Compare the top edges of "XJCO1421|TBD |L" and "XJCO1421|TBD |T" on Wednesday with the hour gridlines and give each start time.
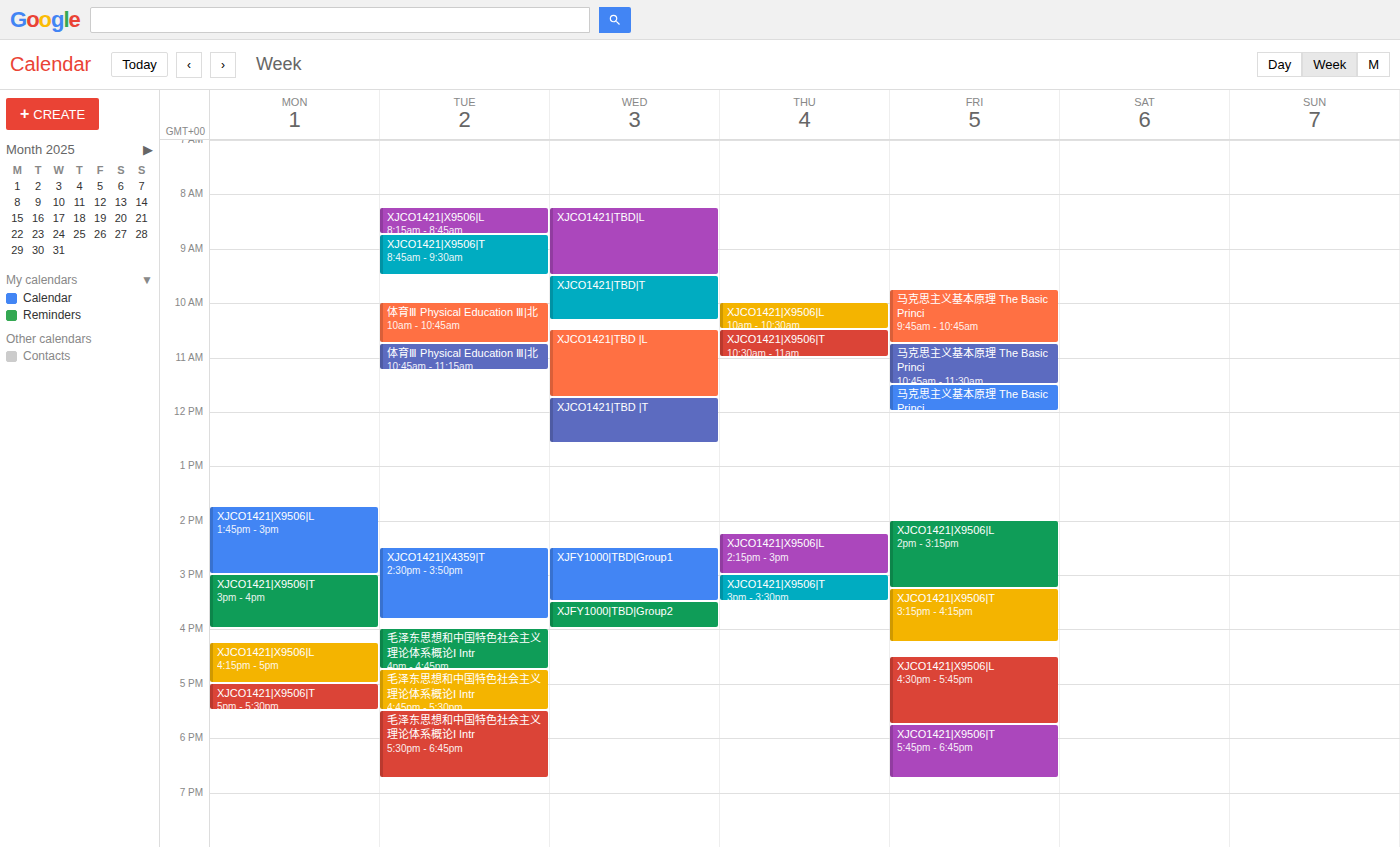
"XJCO1421|TBD |L": 10:30 AM, halfway between the 10 AM and 11 AM lines. "XJCO1421|TBD |T": 11:45 AM, neither: three quarters of the way from the 11 AM line to the 12 PM line.